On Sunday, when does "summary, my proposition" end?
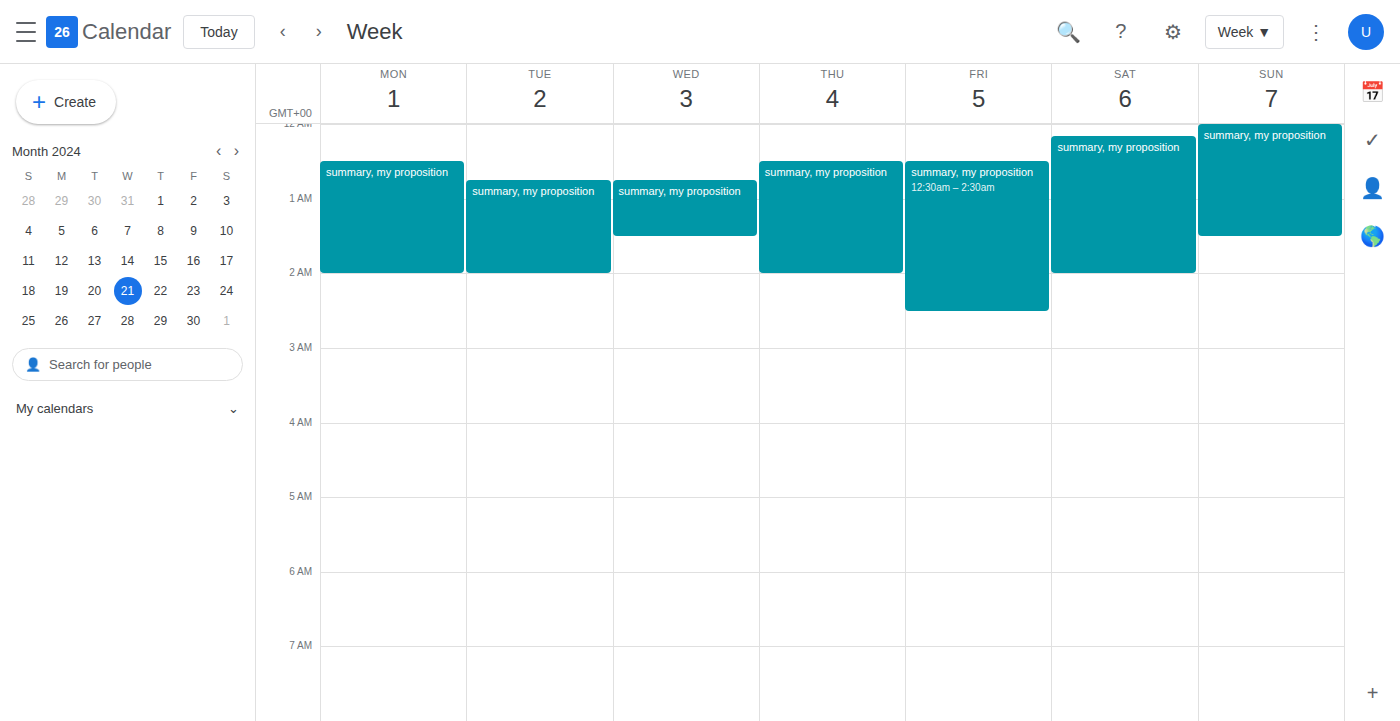
01:30